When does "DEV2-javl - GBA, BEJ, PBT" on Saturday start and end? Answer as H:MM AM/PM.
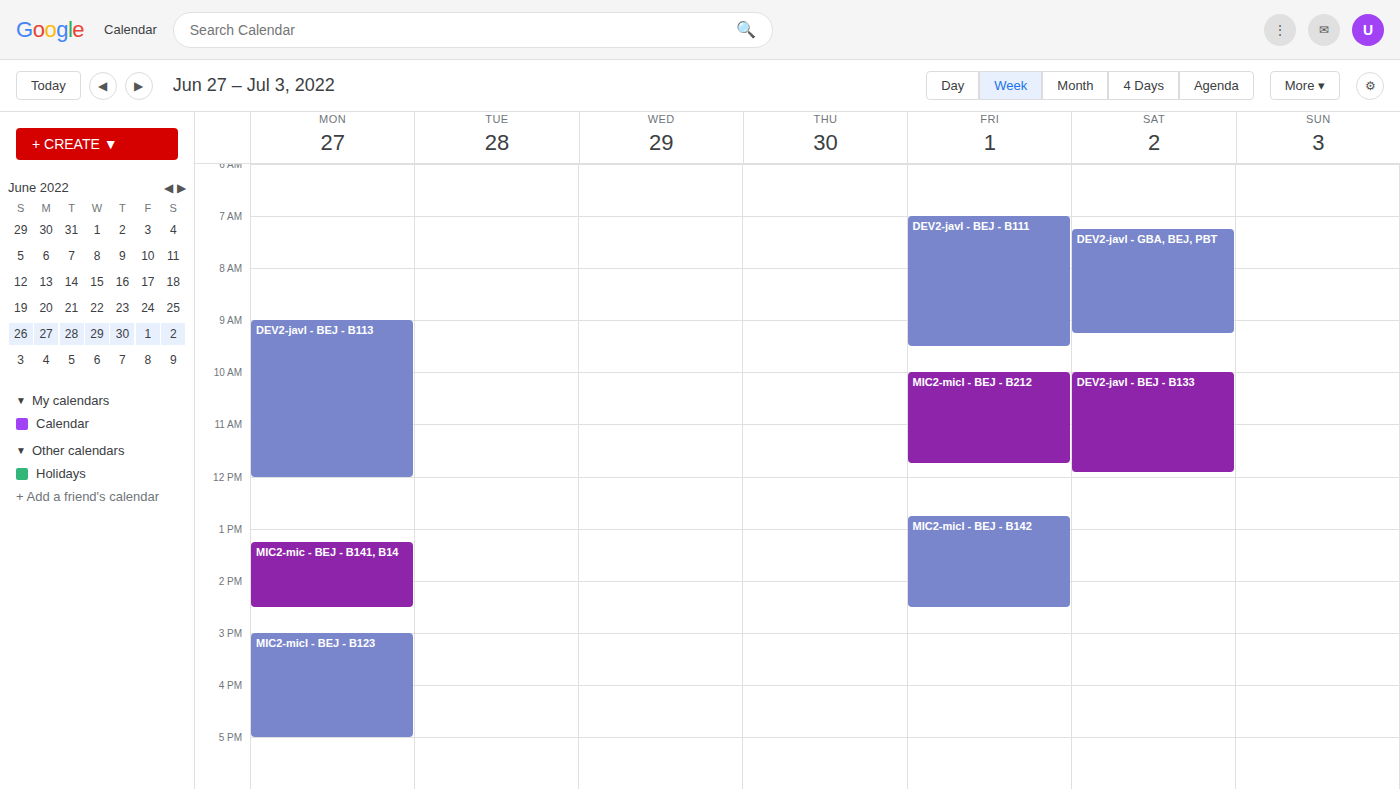
7:15 AM to 9:15 AM